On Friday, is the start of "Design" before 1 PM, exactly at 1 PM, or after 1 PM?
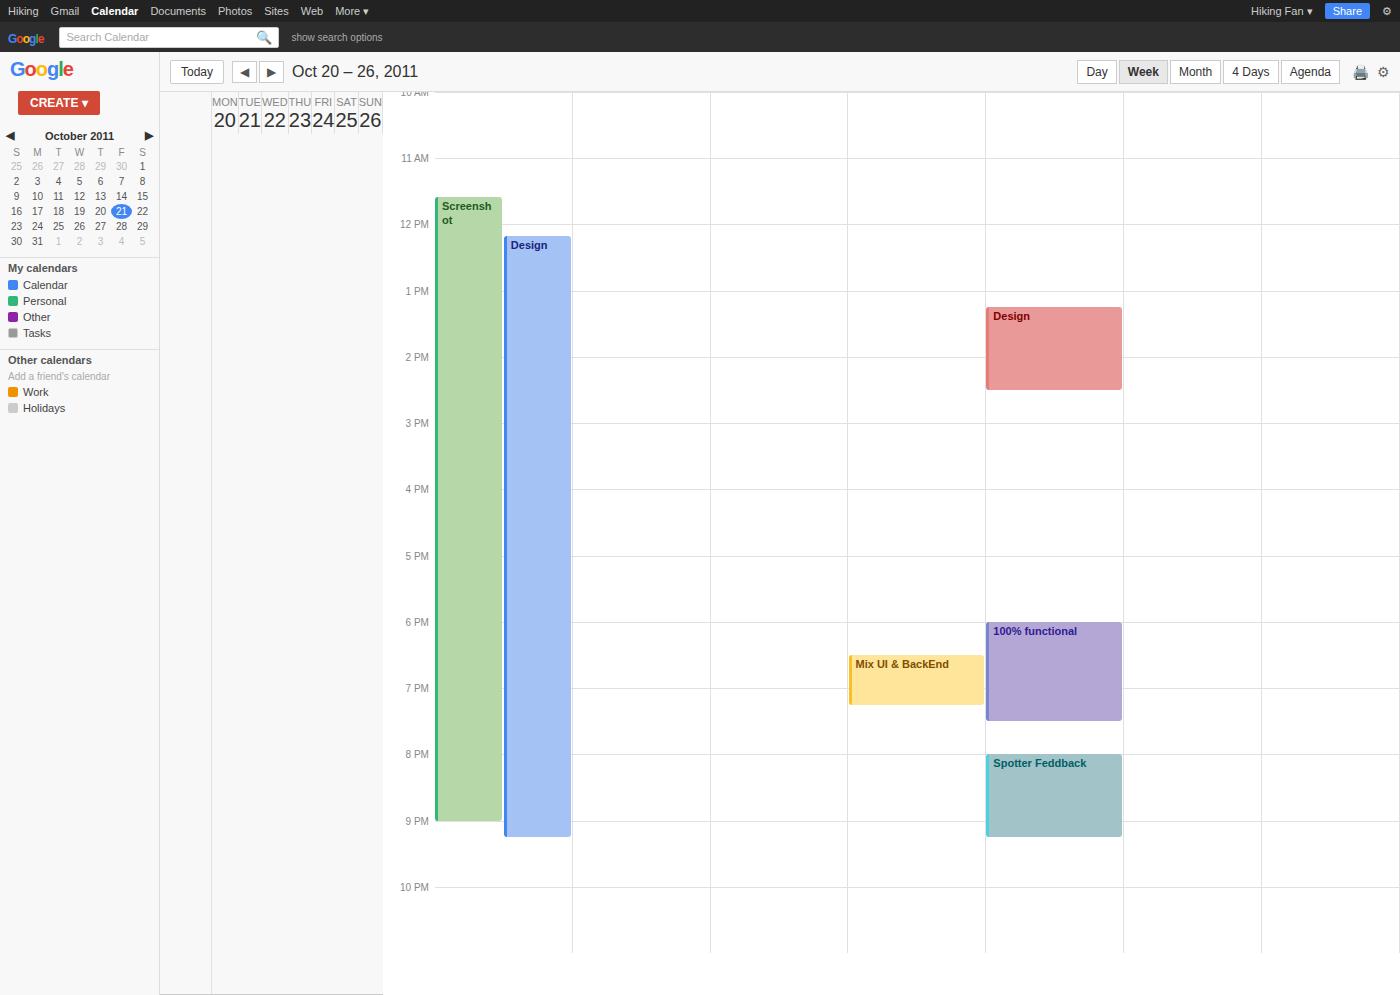
1:15 PM -- after 1 PM, 15 minutes below the 1 PM line.